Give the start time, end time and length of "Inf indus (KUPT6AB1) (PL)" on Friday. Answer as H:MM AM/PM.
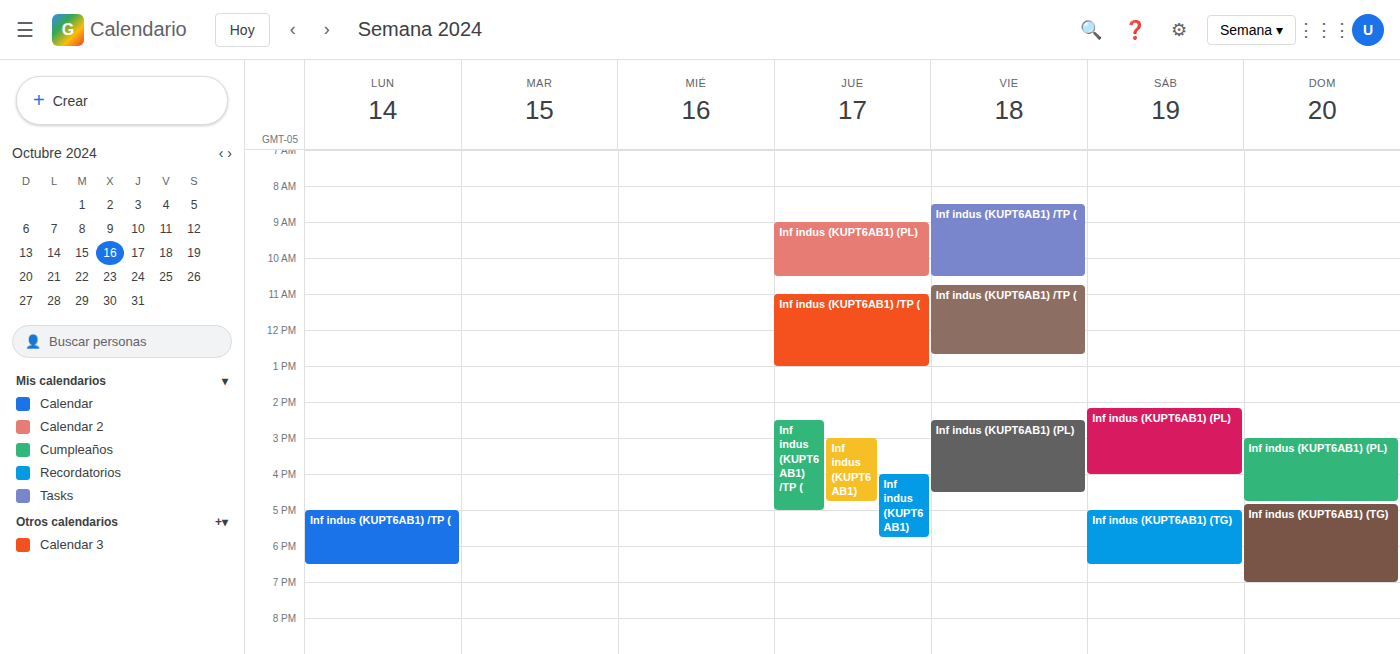
2:30 PM to 4:30 PM, 2 hours